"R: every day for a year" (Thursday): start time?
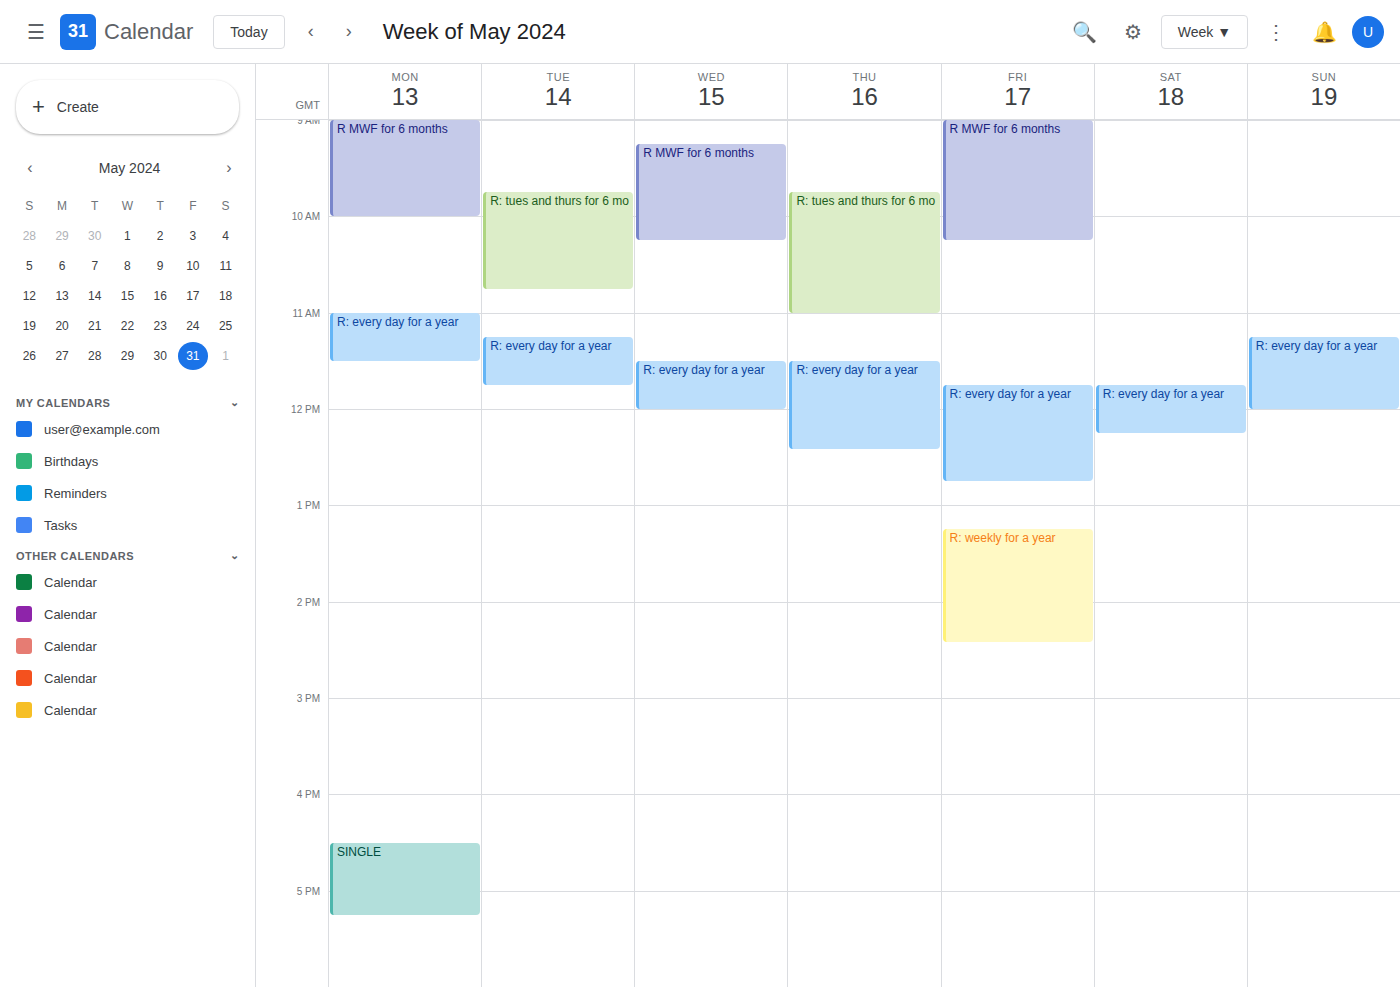
11:30 AM